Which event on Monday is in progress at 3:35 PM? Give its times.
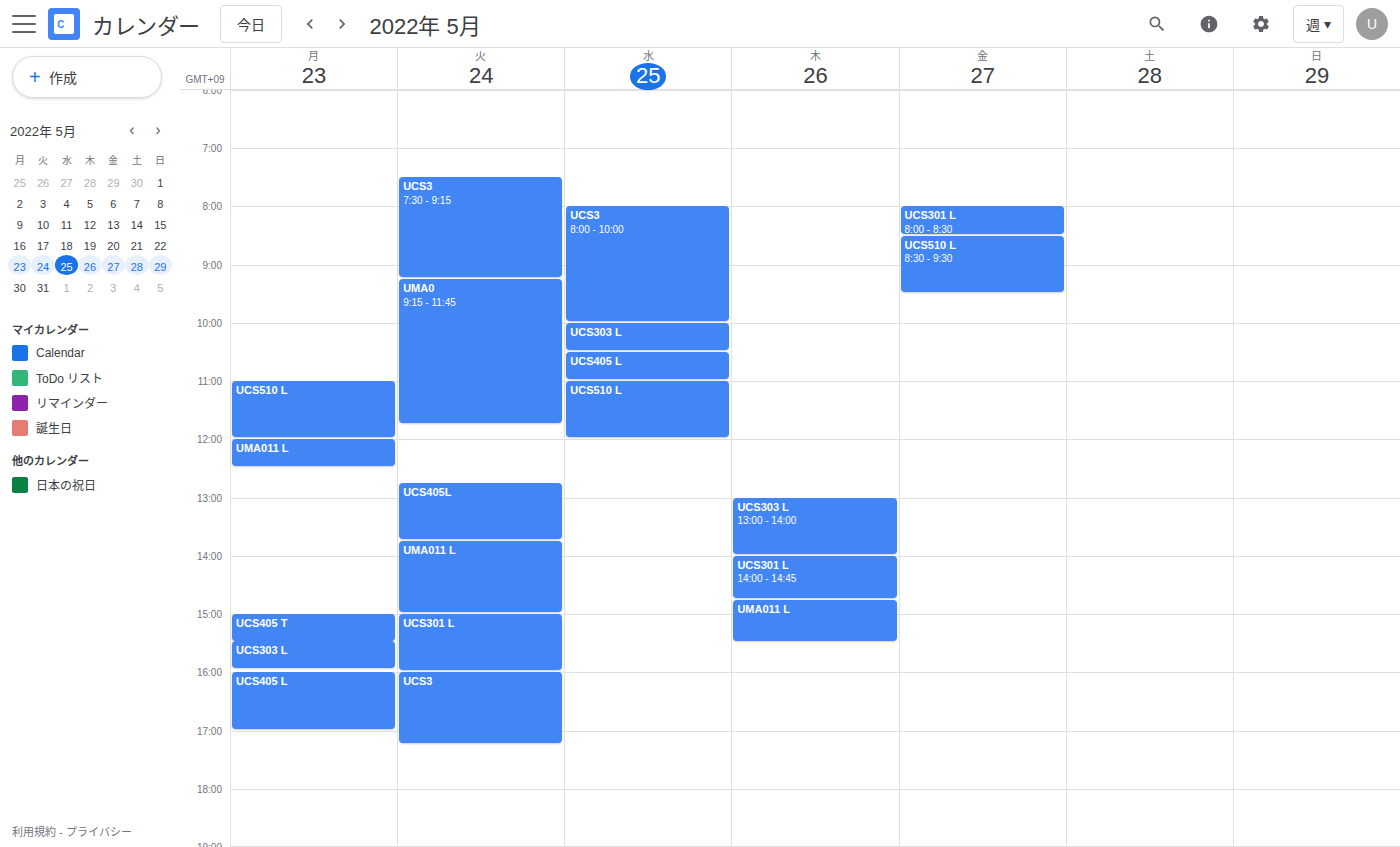
"UCS303 L", 3:30 PM to 4:00 PM